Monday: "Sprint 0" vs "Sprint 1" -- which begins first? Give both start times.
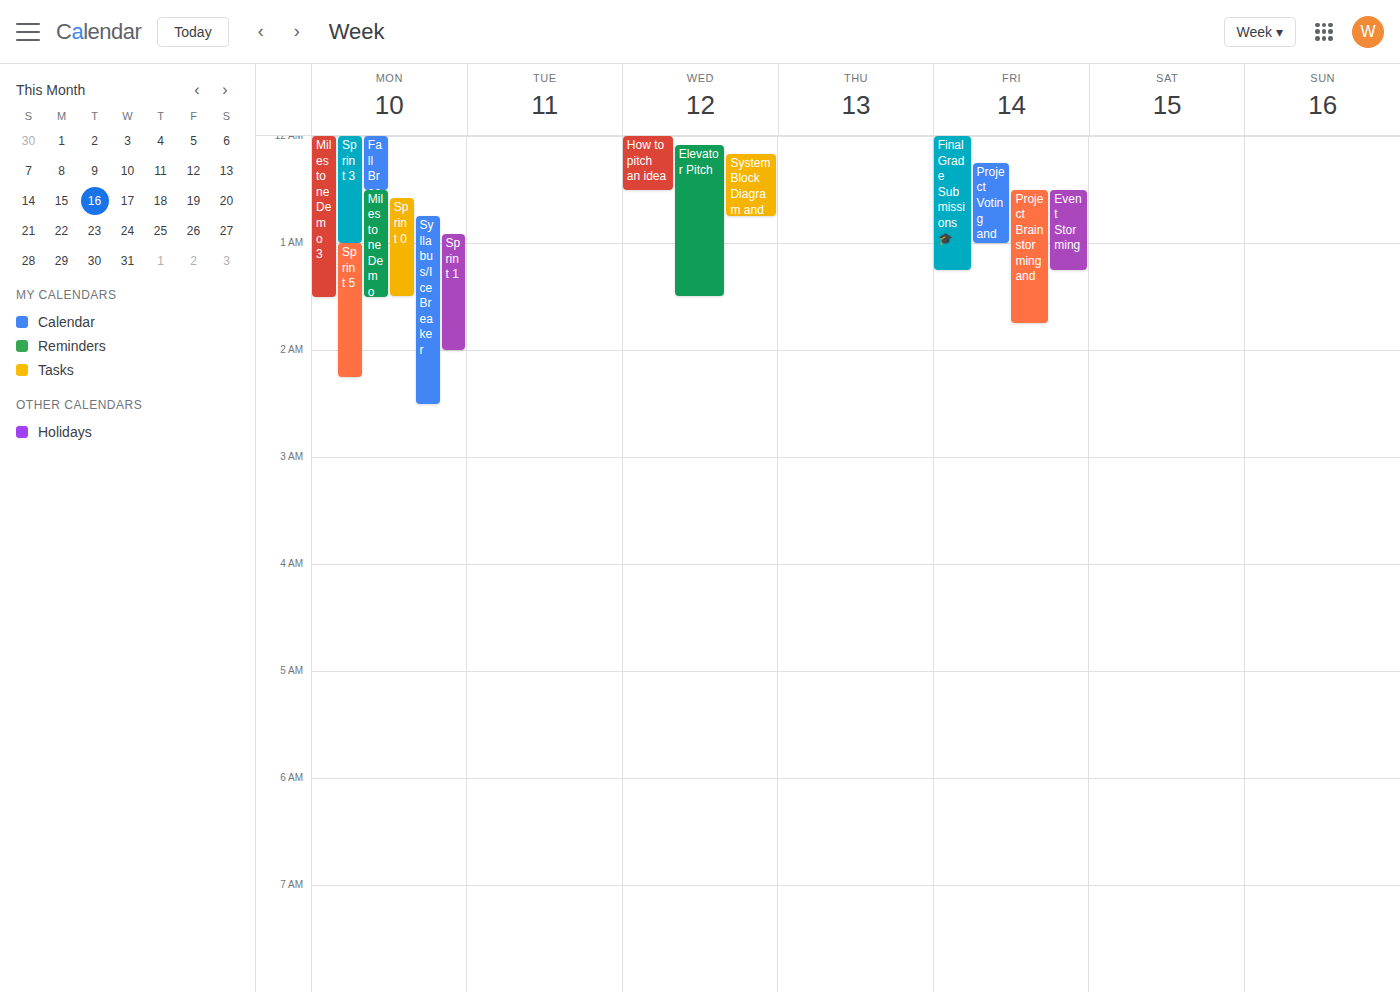
"Sprint 0" 12:35 AM; "Sprint 1" 12:55 AM.